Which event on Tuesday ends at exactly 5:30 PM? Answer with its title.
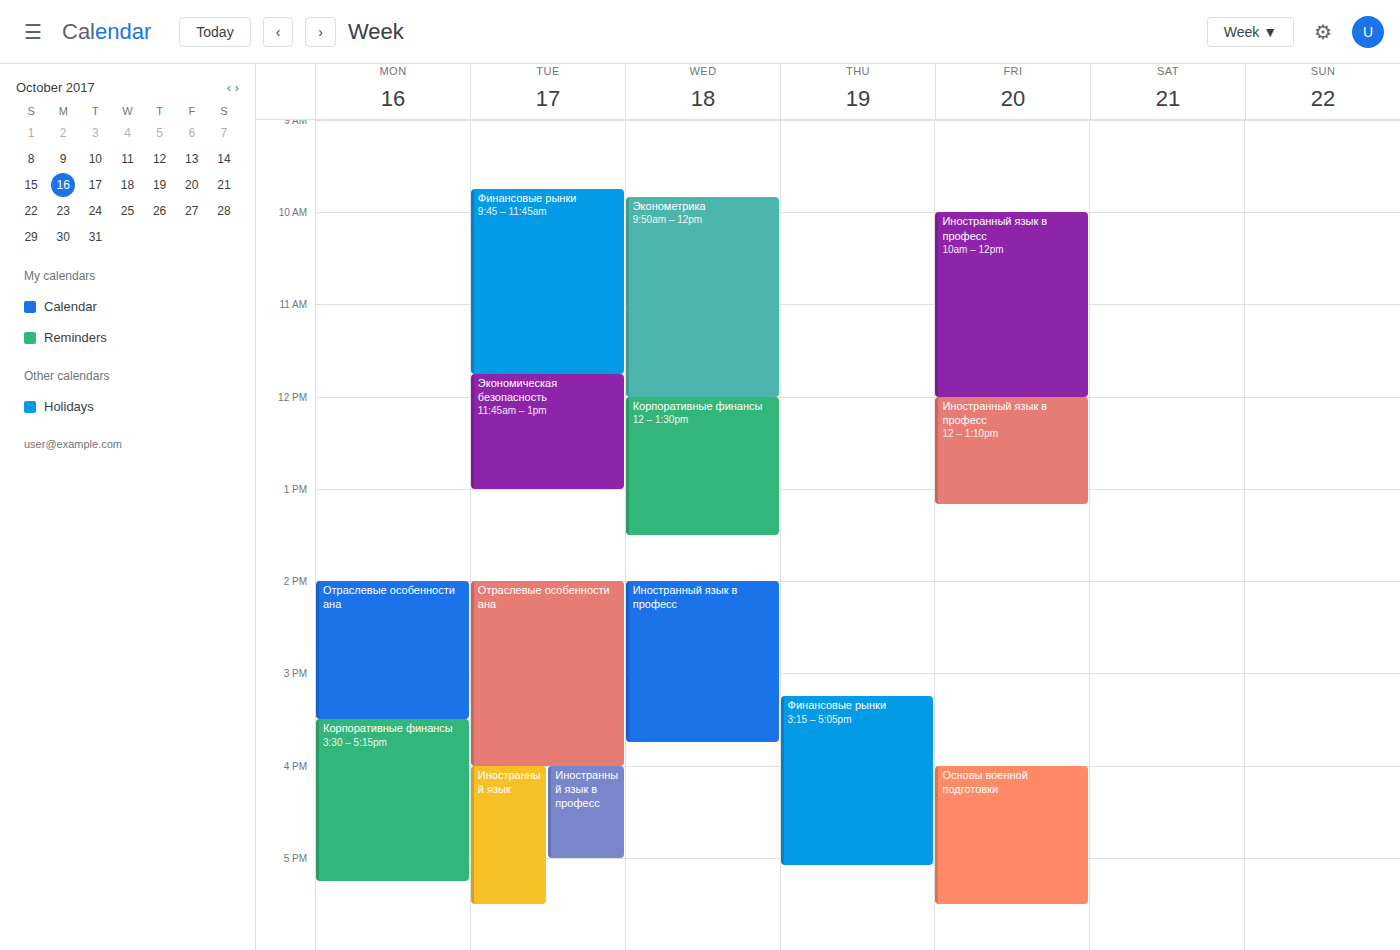
"Иностранный язык"